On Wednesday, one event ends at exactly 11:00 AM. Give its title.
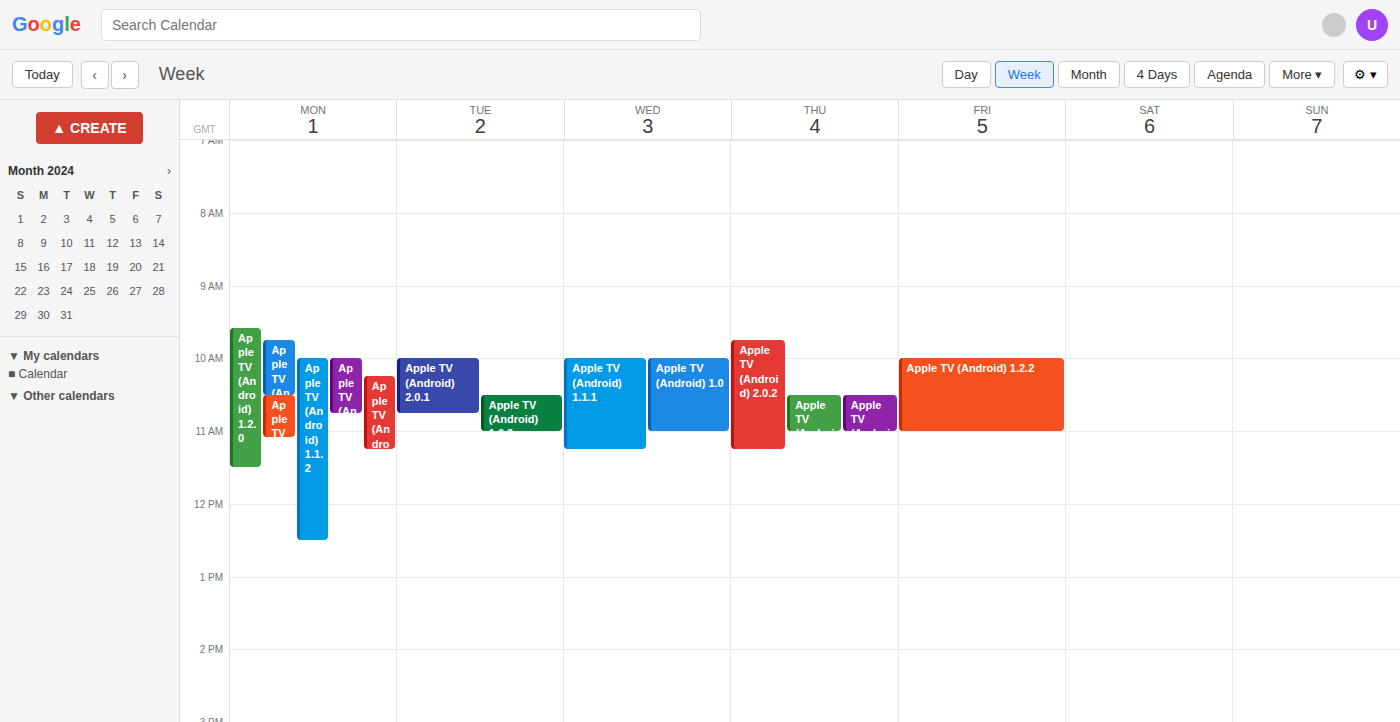
"Apple TV (Android) 1.0"